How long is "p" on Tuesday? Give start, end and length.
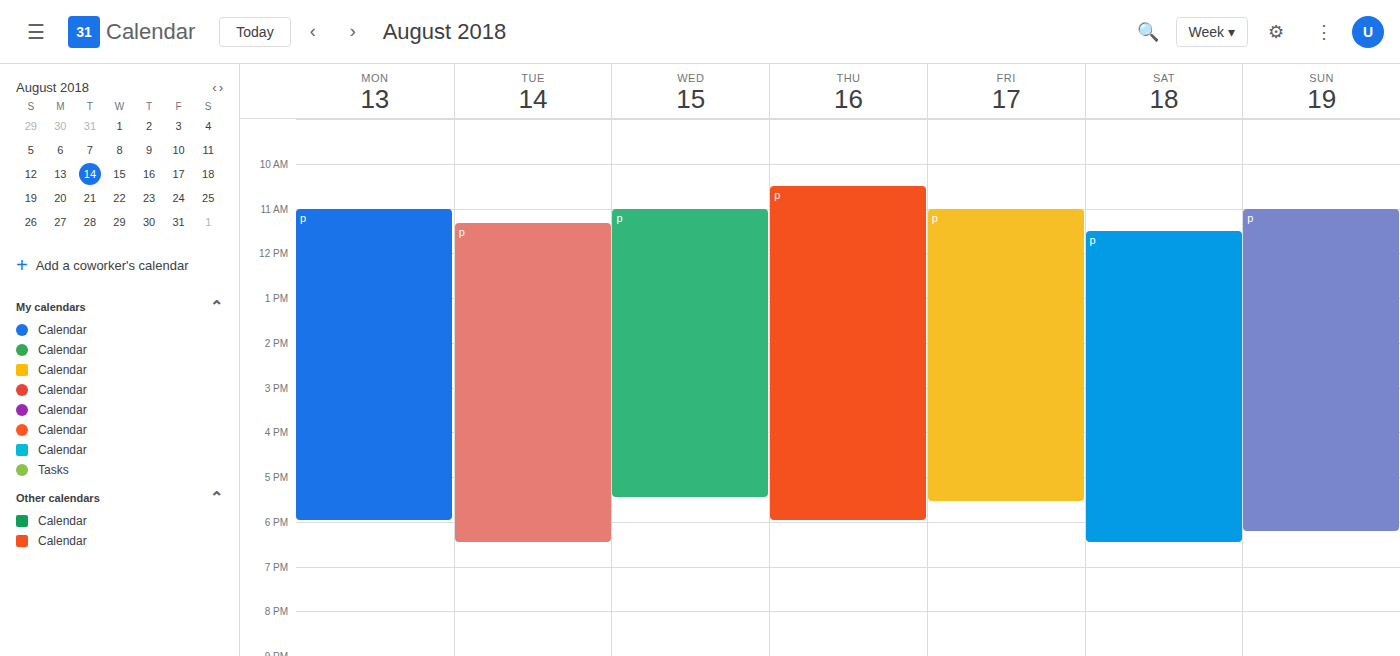
11:20 AM to 6:30 PM, 7 hours 10 minutes